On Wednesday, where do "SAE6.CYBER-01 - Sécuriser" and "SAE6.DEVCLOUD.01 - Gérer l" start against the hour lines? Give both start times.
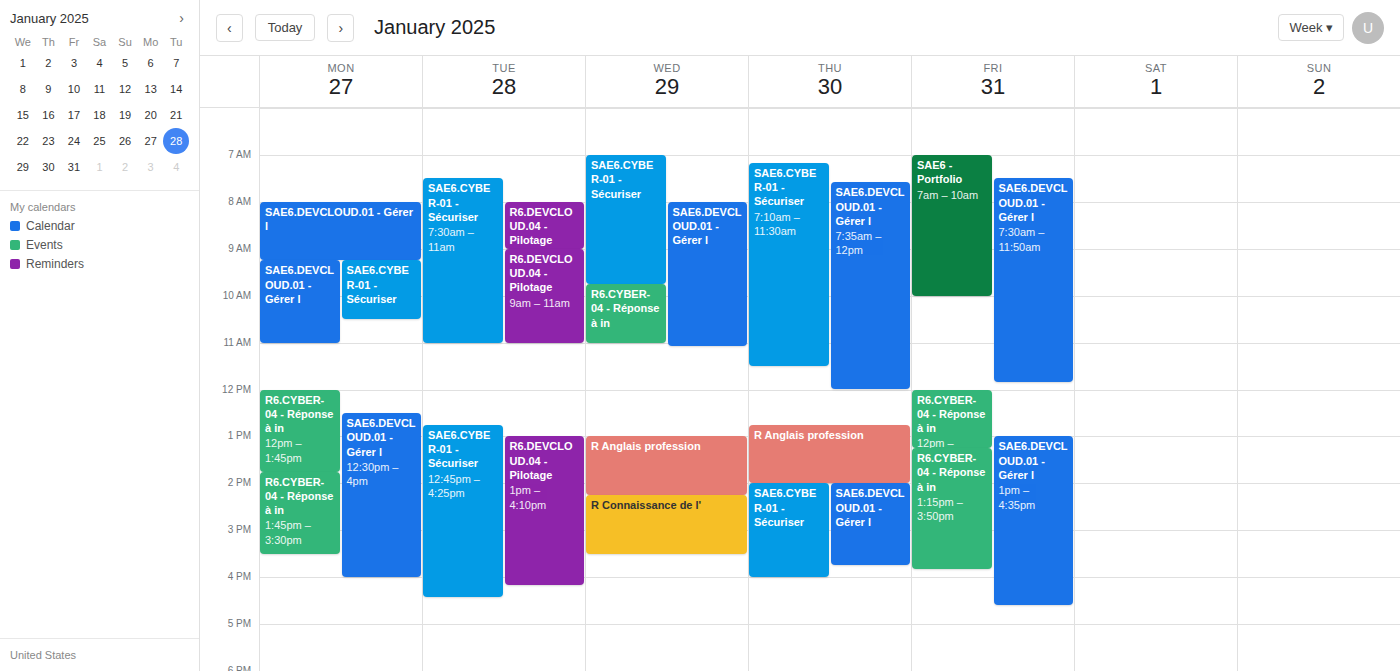
"SAE6.CYBER-01 - Sécuriser": 07:00, exactly on the 07:00 line. "SAE6.DEVCLOUD.01 - Gérer l": 08:00, exactly on the 08:00 line.